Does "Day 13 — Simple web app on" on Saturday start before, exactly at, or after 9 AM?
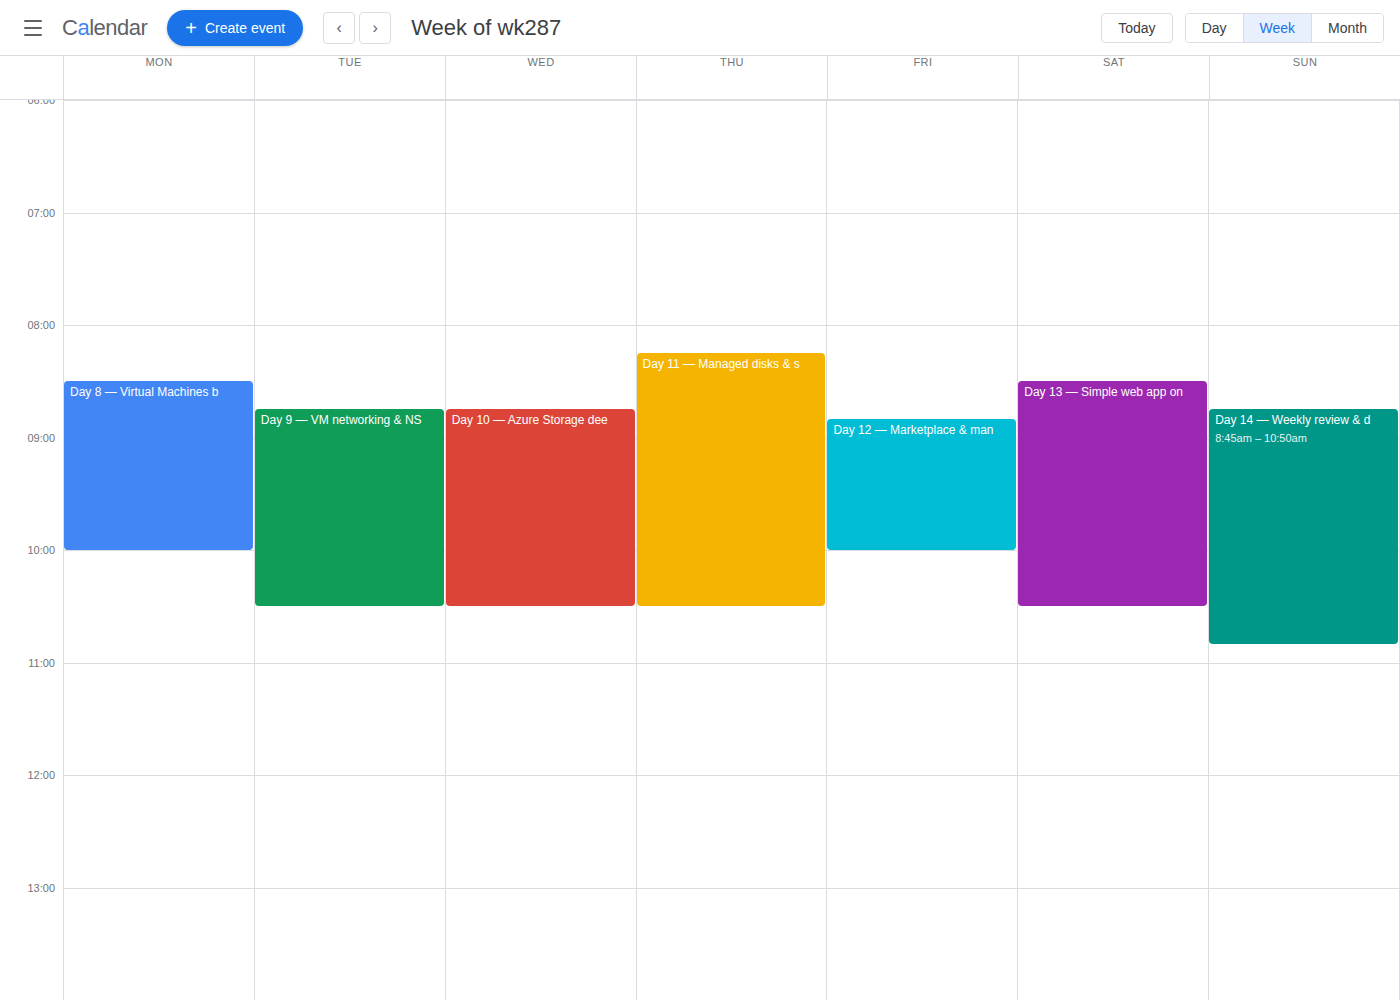
8:30 AM -- before 9 AM, 30 minutes above the 9 AM line.